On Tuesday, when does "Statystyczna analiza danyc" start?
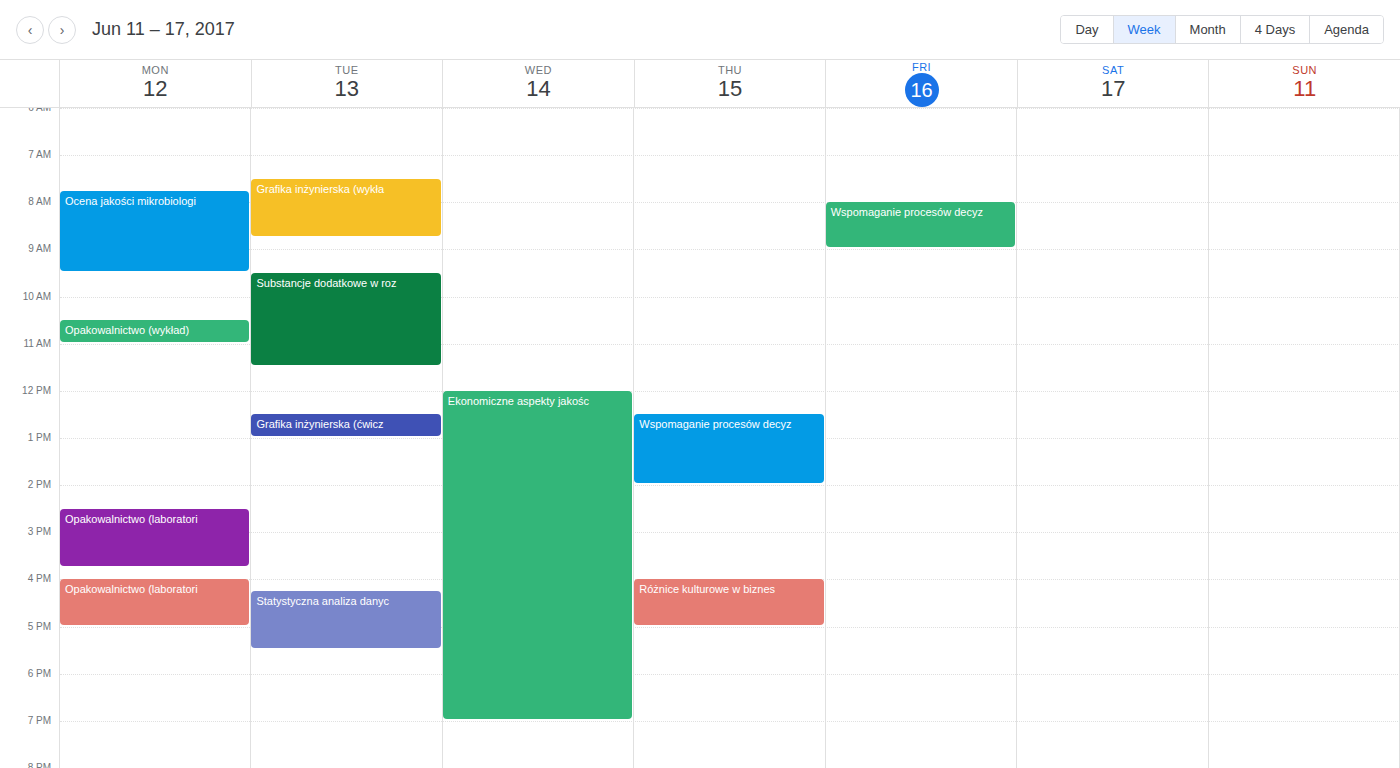
4:15 PM